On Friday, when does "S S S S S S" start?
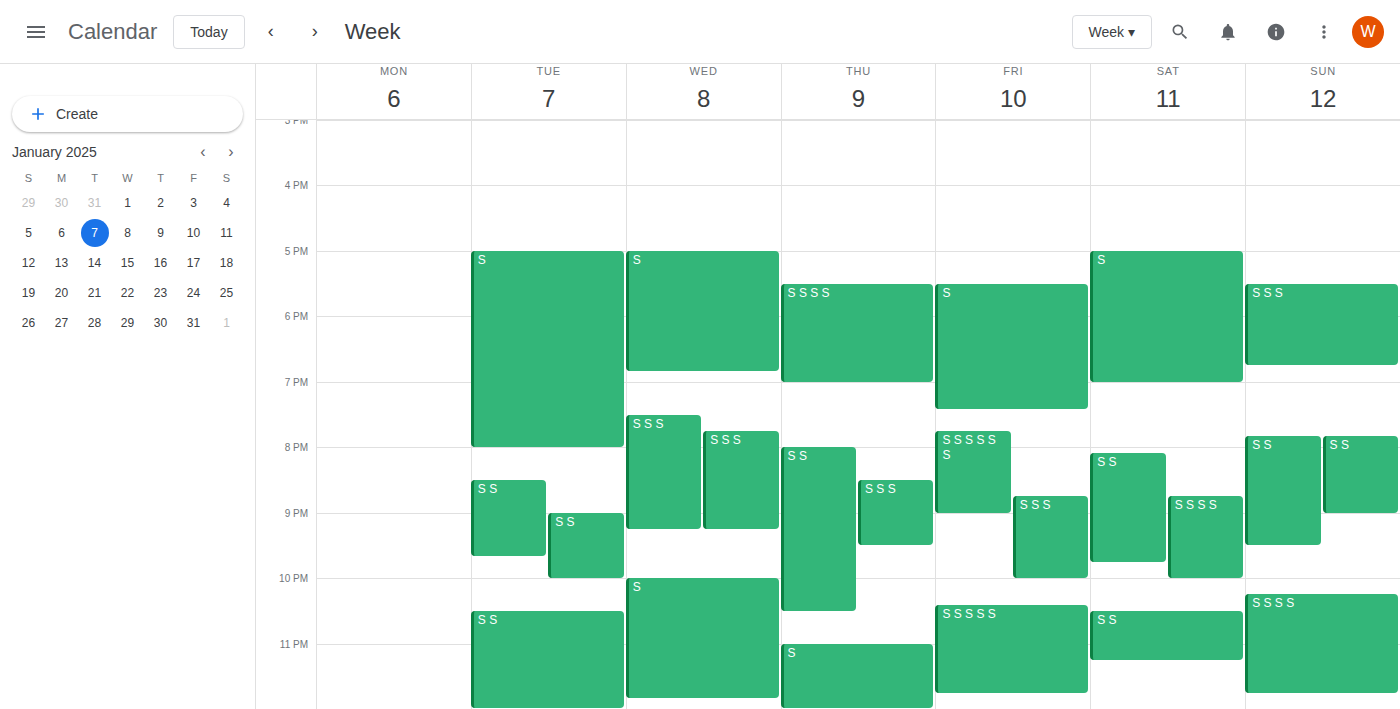
7:45 PM